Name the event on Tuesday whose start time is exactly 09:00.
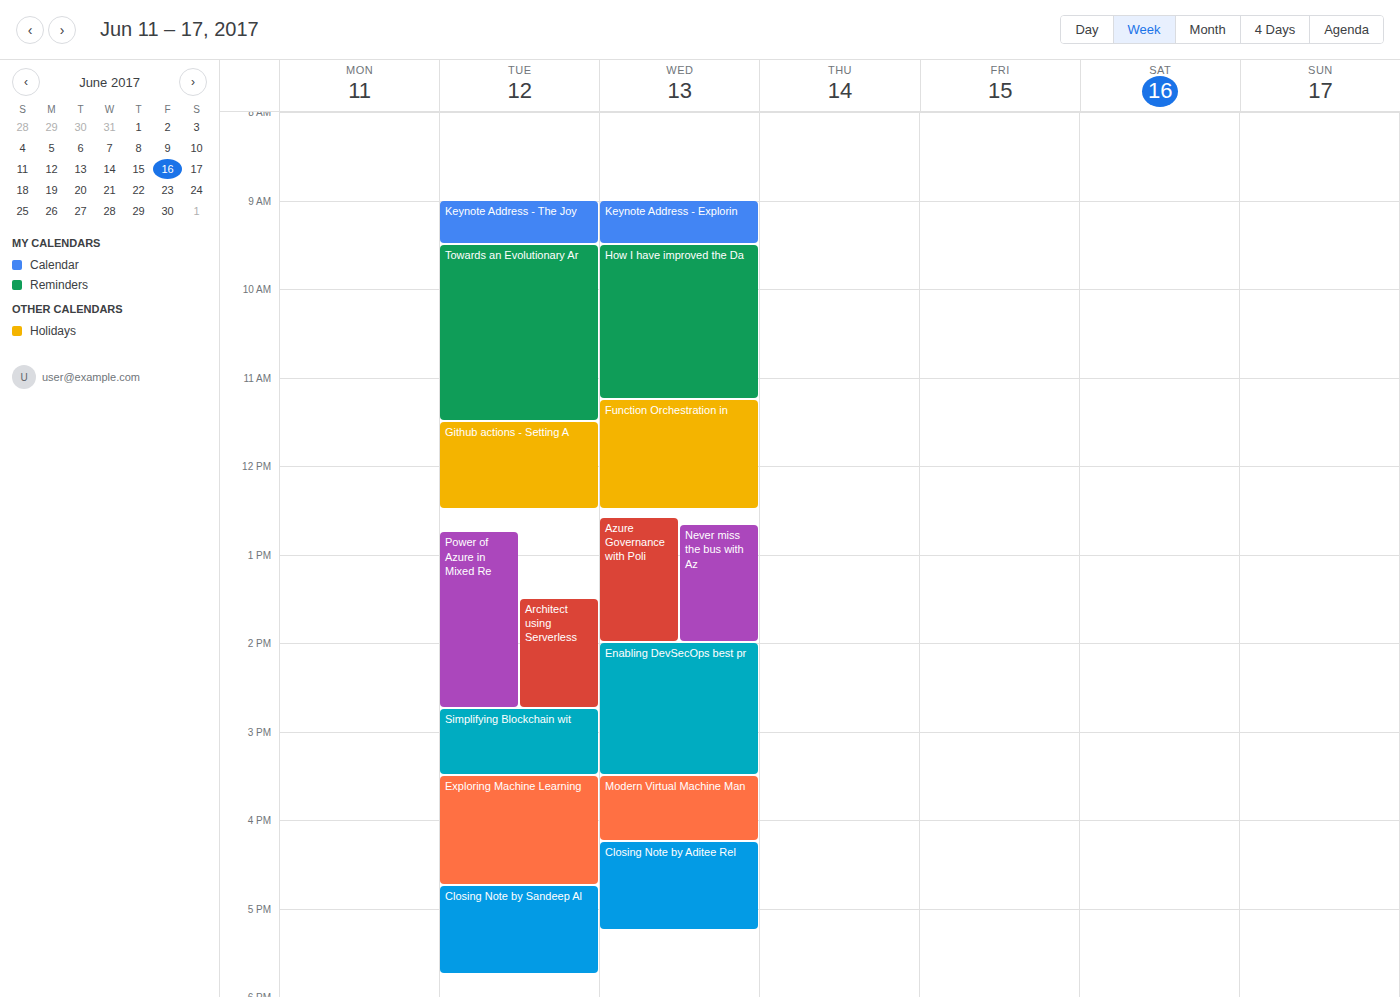
"Keynote Address - The Joy"